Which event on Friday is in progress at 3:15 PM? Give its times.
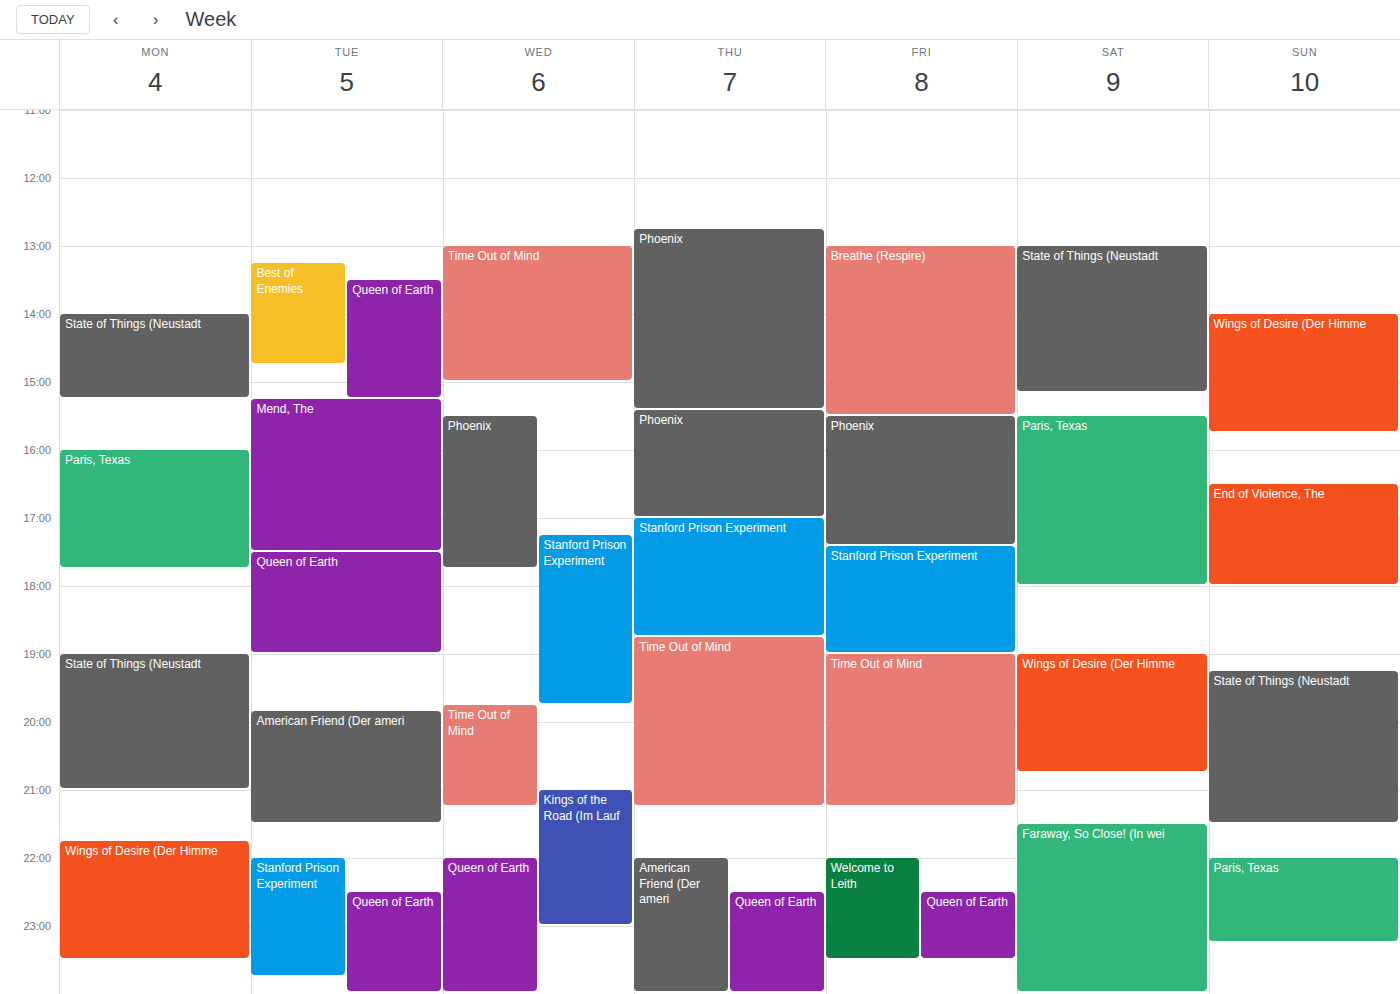
"Breathe (Respire)", 1:00 PM to 3:30 PM